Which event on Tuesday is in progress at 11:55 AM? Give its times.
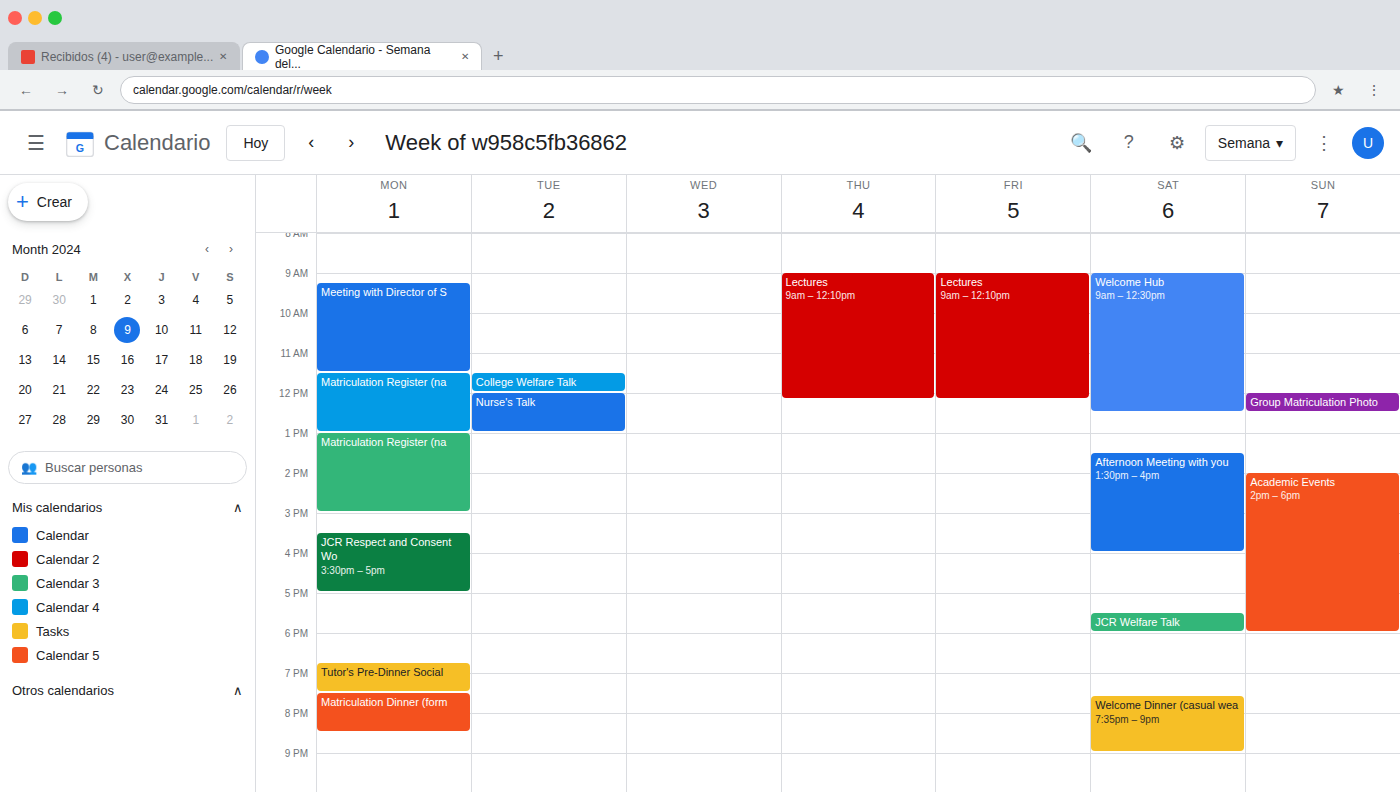
"College Welfare Talk", 11:30 AM to 12:00 PM